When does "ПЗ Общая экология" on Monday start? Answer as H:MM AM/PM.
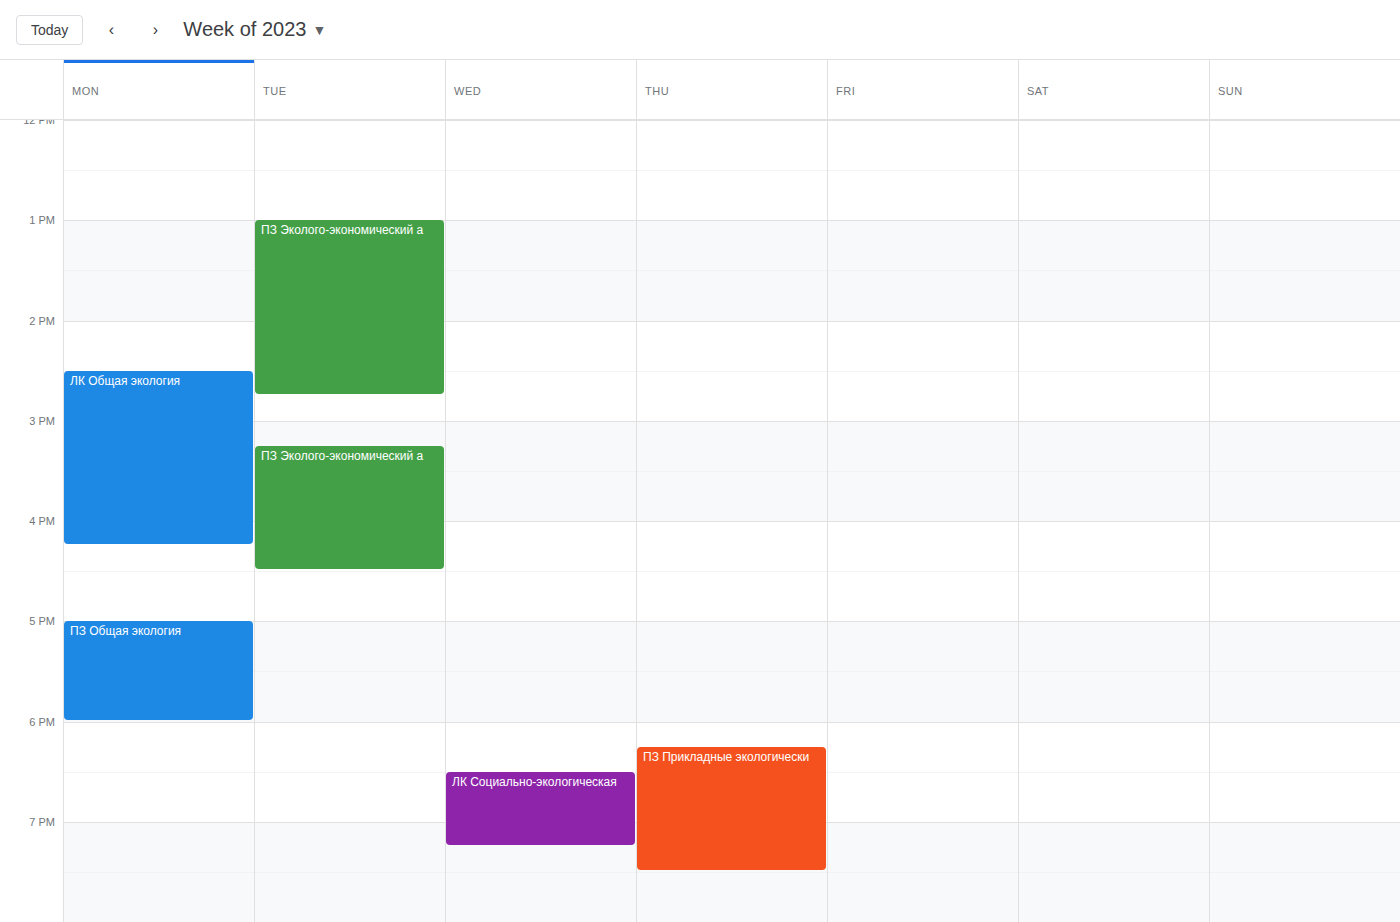
5:00 PM